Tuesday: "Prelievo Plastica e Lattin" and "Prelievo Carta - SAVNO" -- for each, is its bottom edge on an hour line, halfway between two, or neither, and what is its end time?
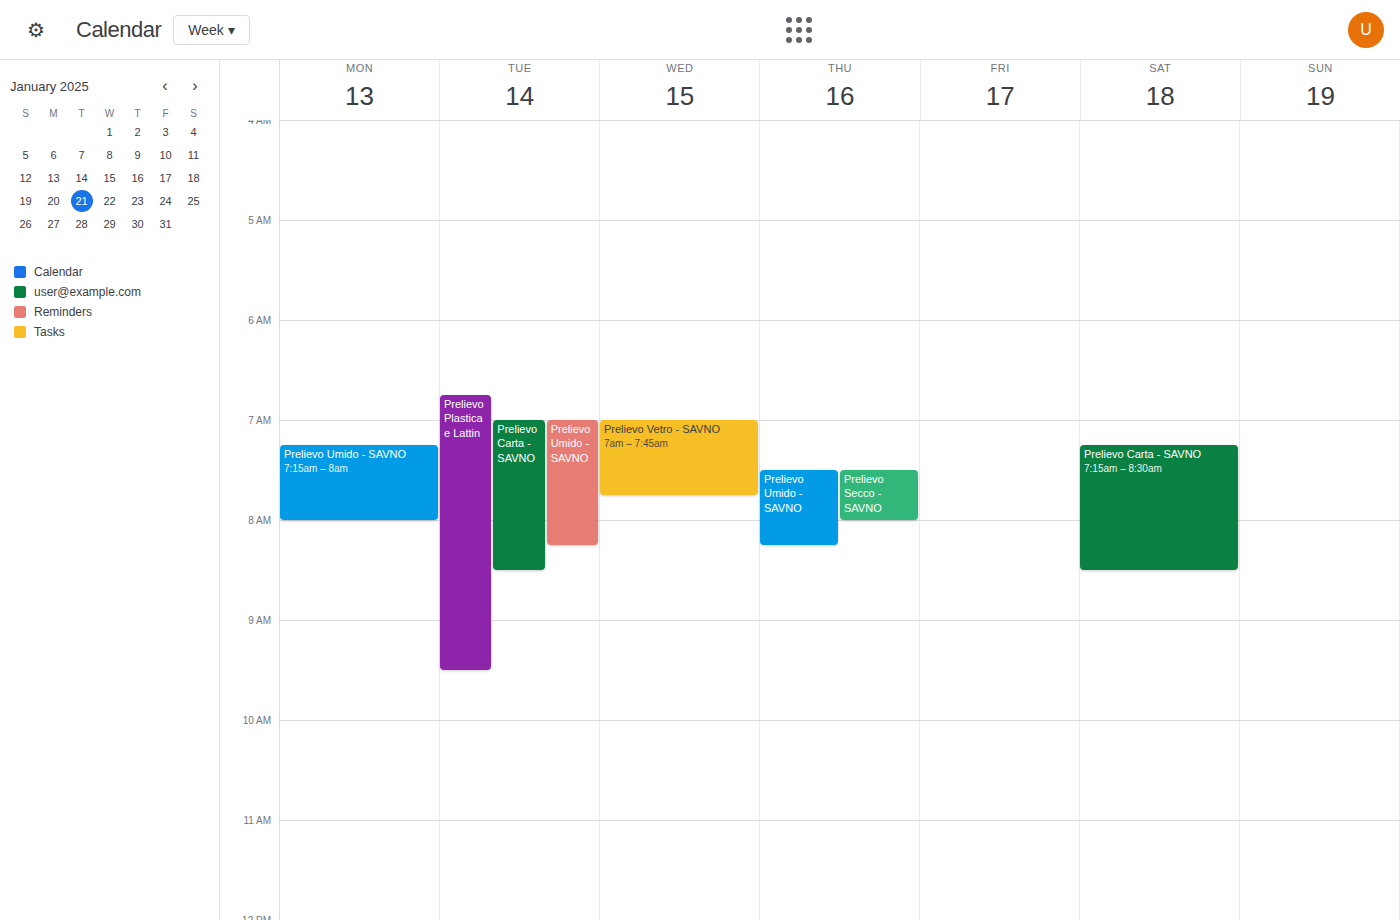
"Prelievo Plastica e Lattin": 09:30, halfway between the 09:00 and 10:00 lines. "Prelievo Carta - SAVNO": 08:30, halfway between the 08:00 and 09:00 lines.